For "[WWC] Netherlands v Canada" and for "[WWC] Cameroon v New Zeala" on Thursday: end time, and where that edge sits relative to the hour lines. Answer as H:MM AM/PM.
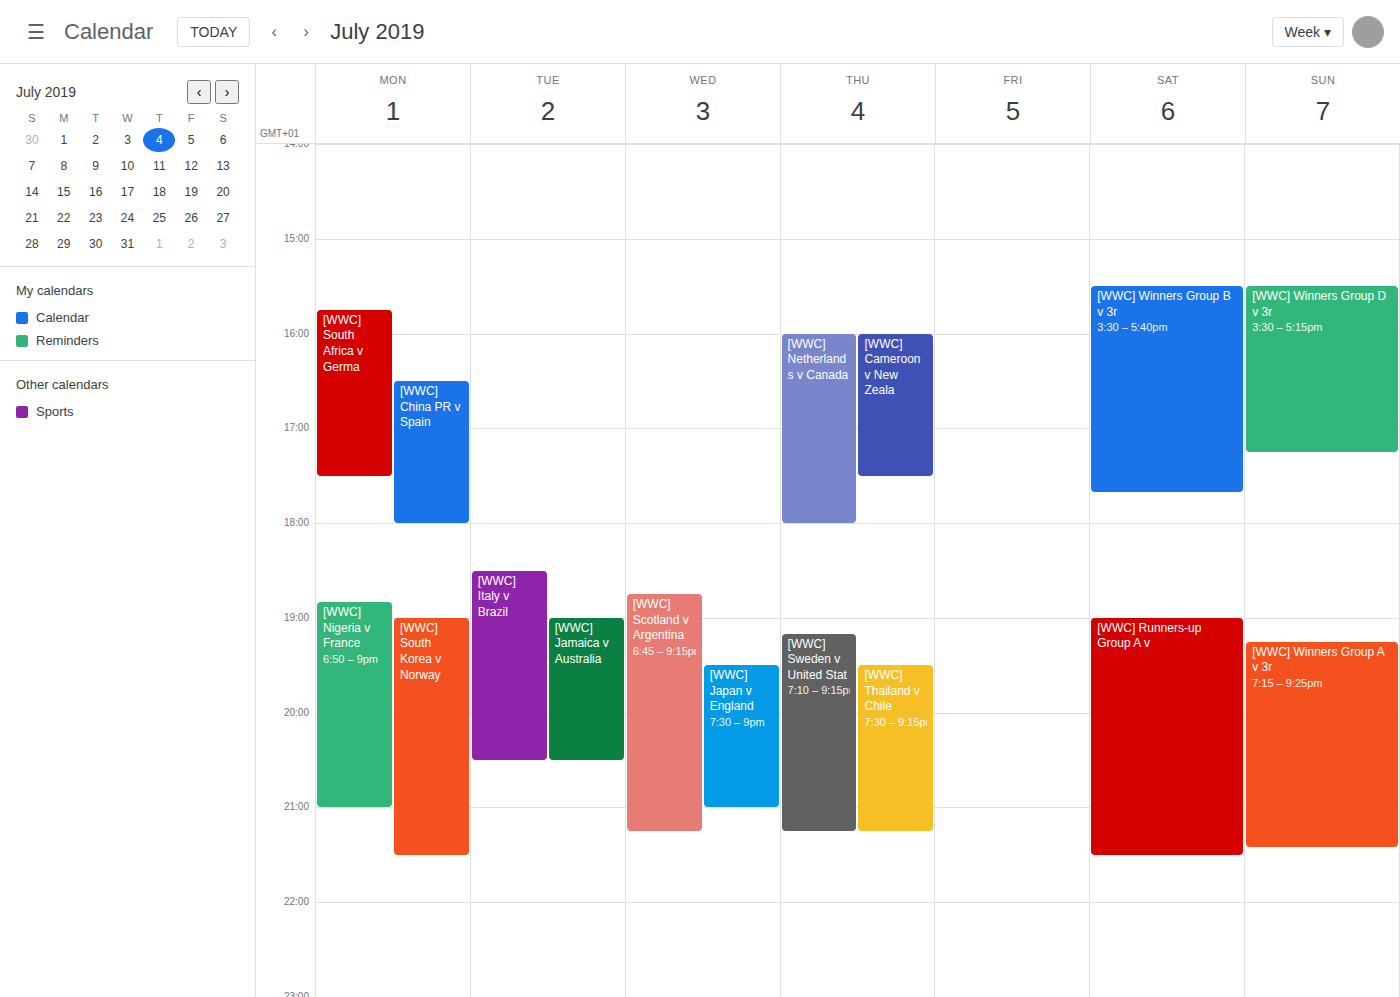
"[WWC] Netherlands v Canada": 6:00 PM, exactly on the 6 PM line. "[WWC] Cameroon v New Zeala": 5:30 PM, halfway between the 5 PM and 6 PM lines.